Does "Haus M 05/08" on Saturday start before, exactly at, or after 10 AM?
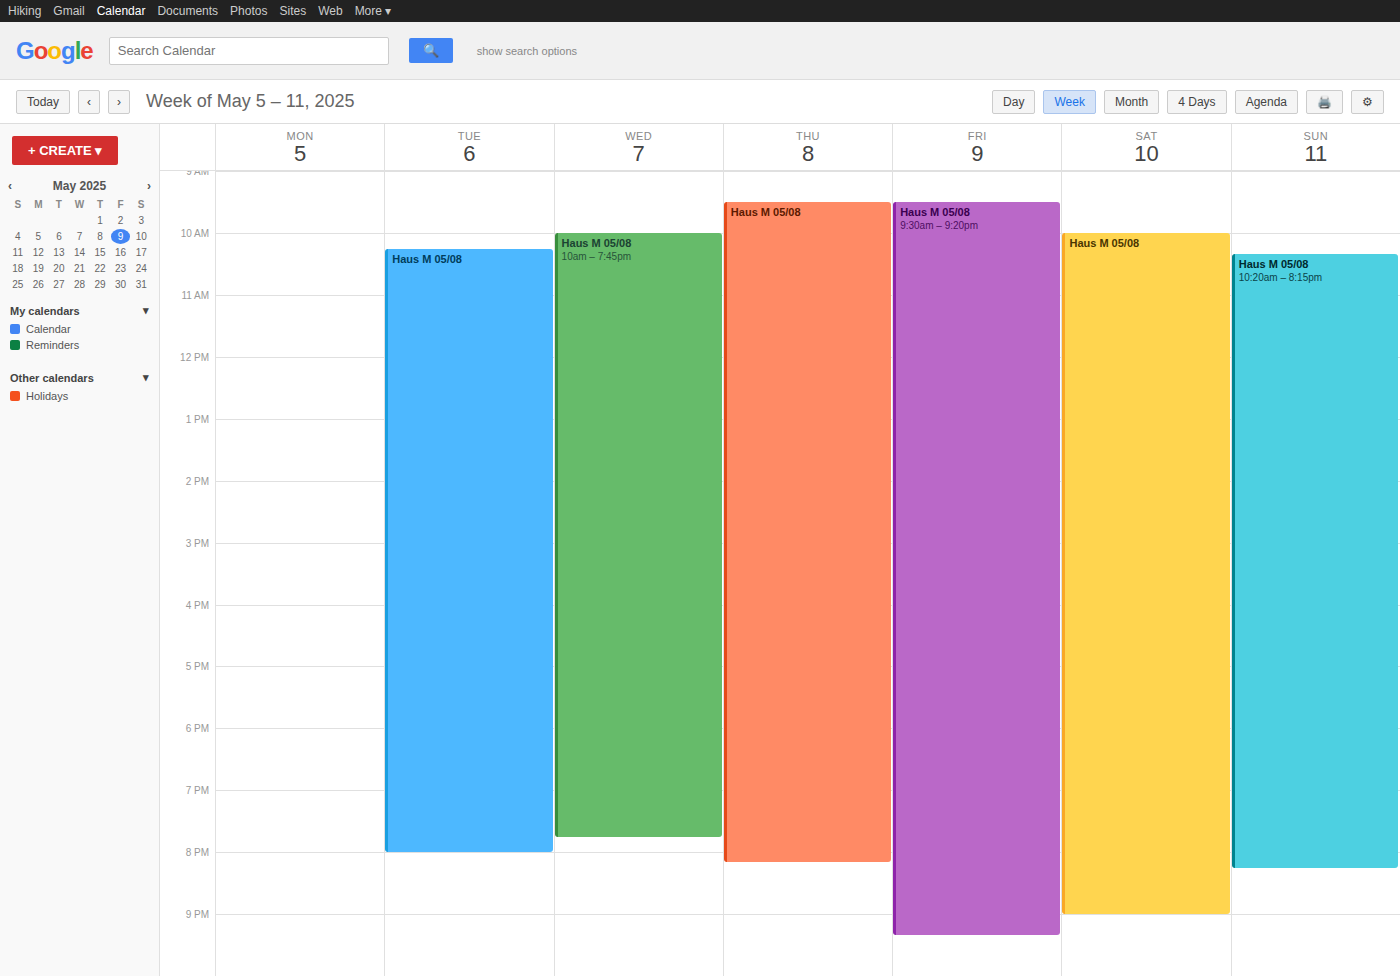
10:00 AM -- exactly at 10 AM, on the 10 AM line.